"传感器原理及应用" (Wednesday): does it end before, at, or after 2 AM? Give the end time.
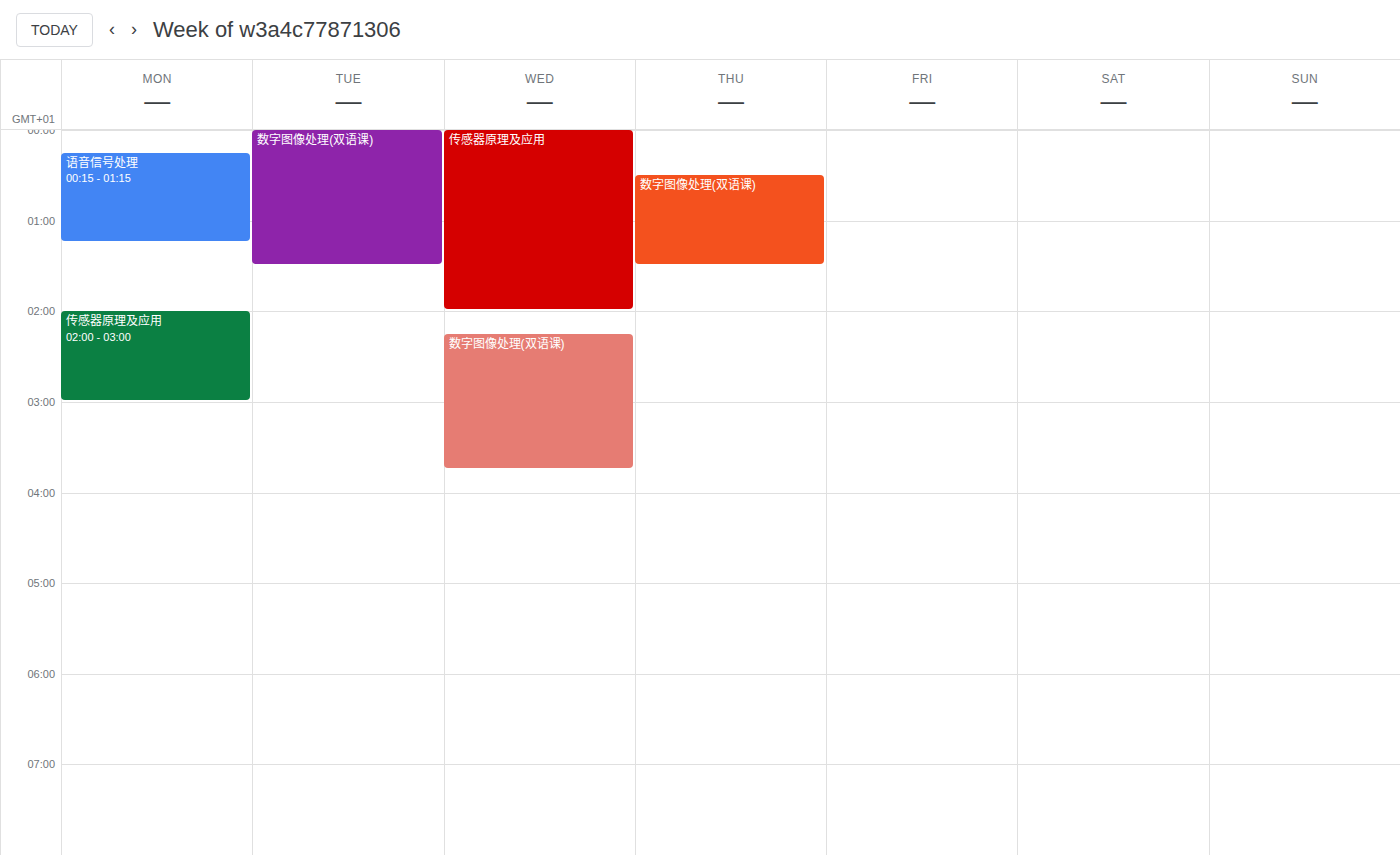
2:00 AM -- exactly at 2 AM, on the 2 AM line.